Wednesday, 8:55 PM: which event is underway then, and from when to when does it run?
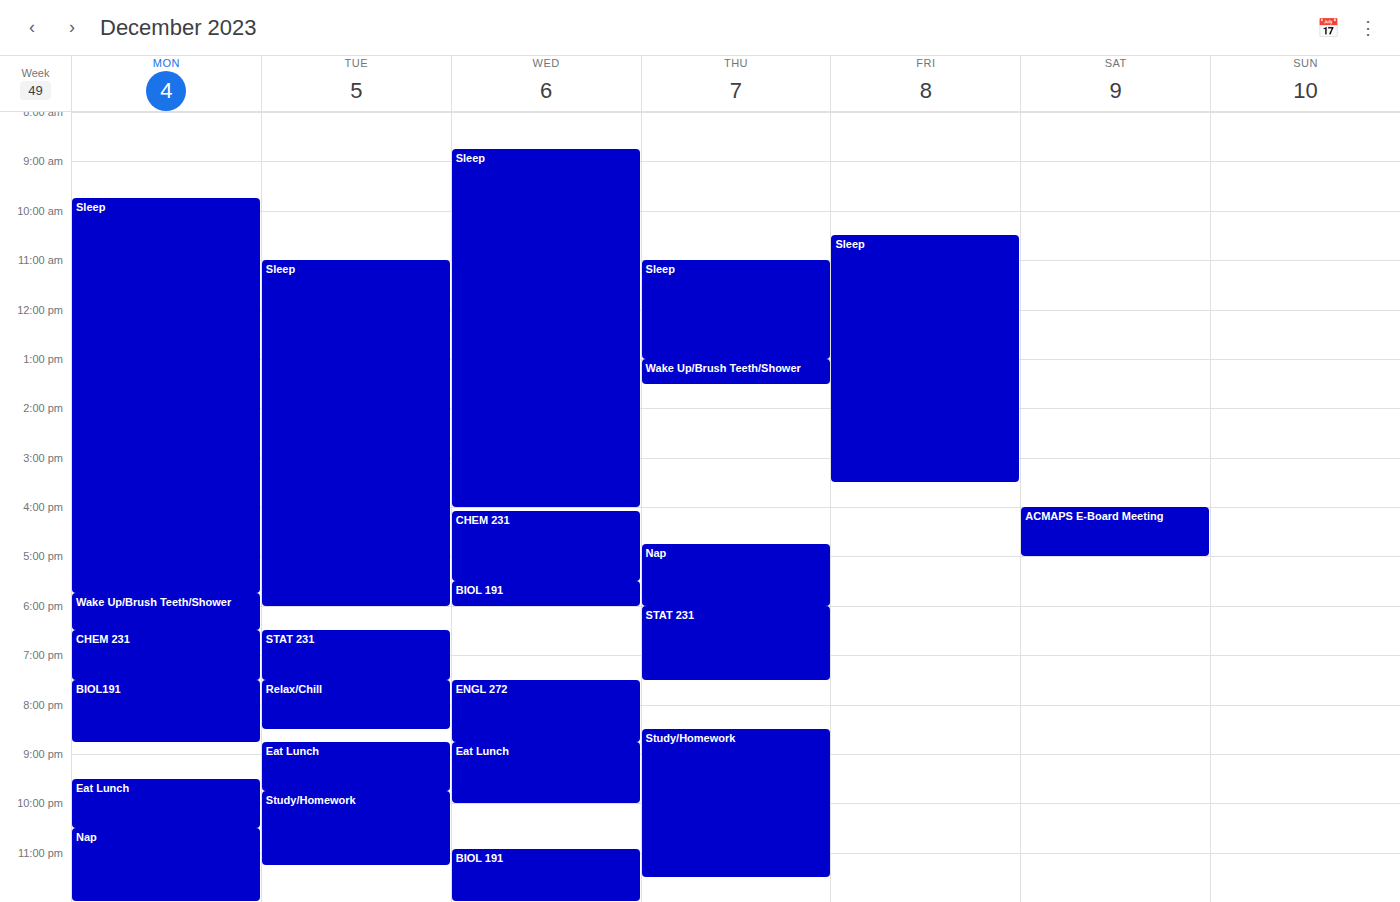
"Eat Lunch", 8:45 PM to 10:00 PM